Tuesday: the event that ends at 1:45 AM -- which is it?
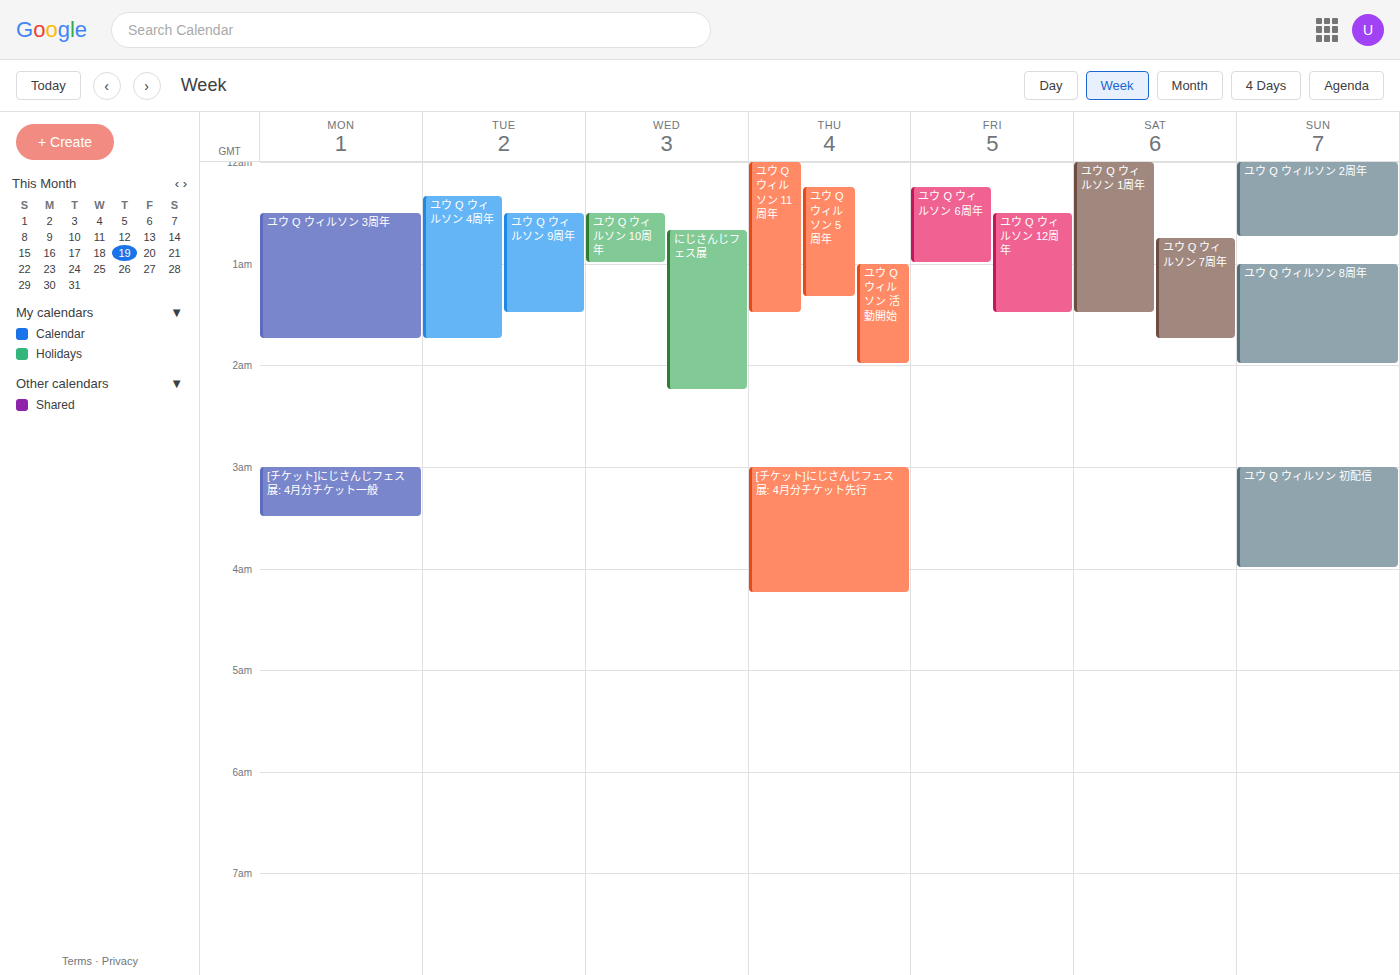
"ユウ Q ウィルソン 4周年"